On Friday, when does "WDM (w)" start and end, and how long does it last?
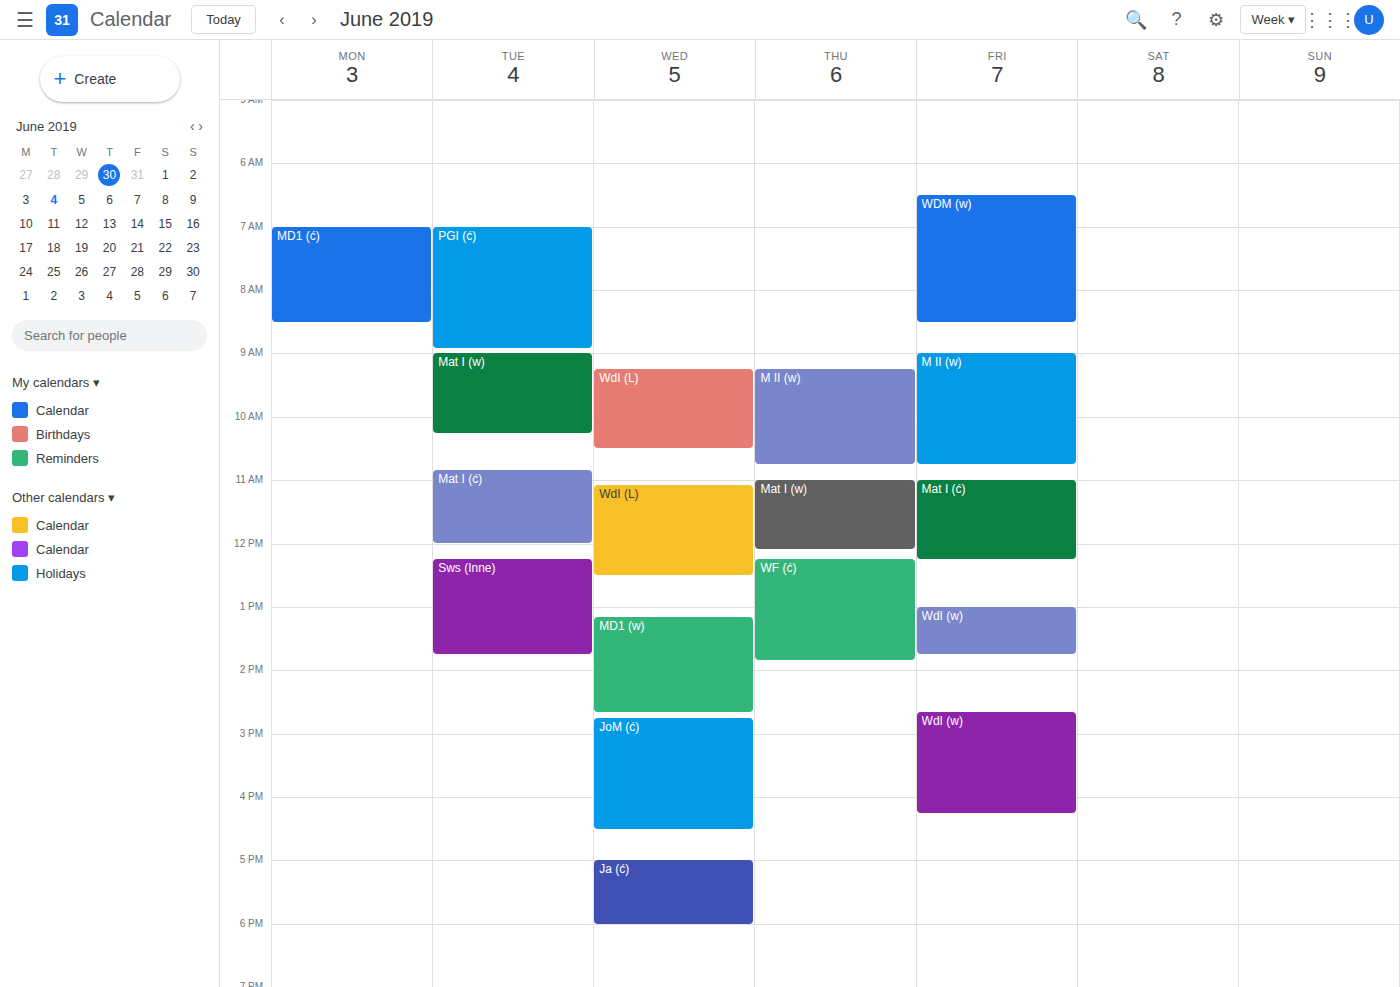
6:30 AM to 8:30 AM, 2 hours